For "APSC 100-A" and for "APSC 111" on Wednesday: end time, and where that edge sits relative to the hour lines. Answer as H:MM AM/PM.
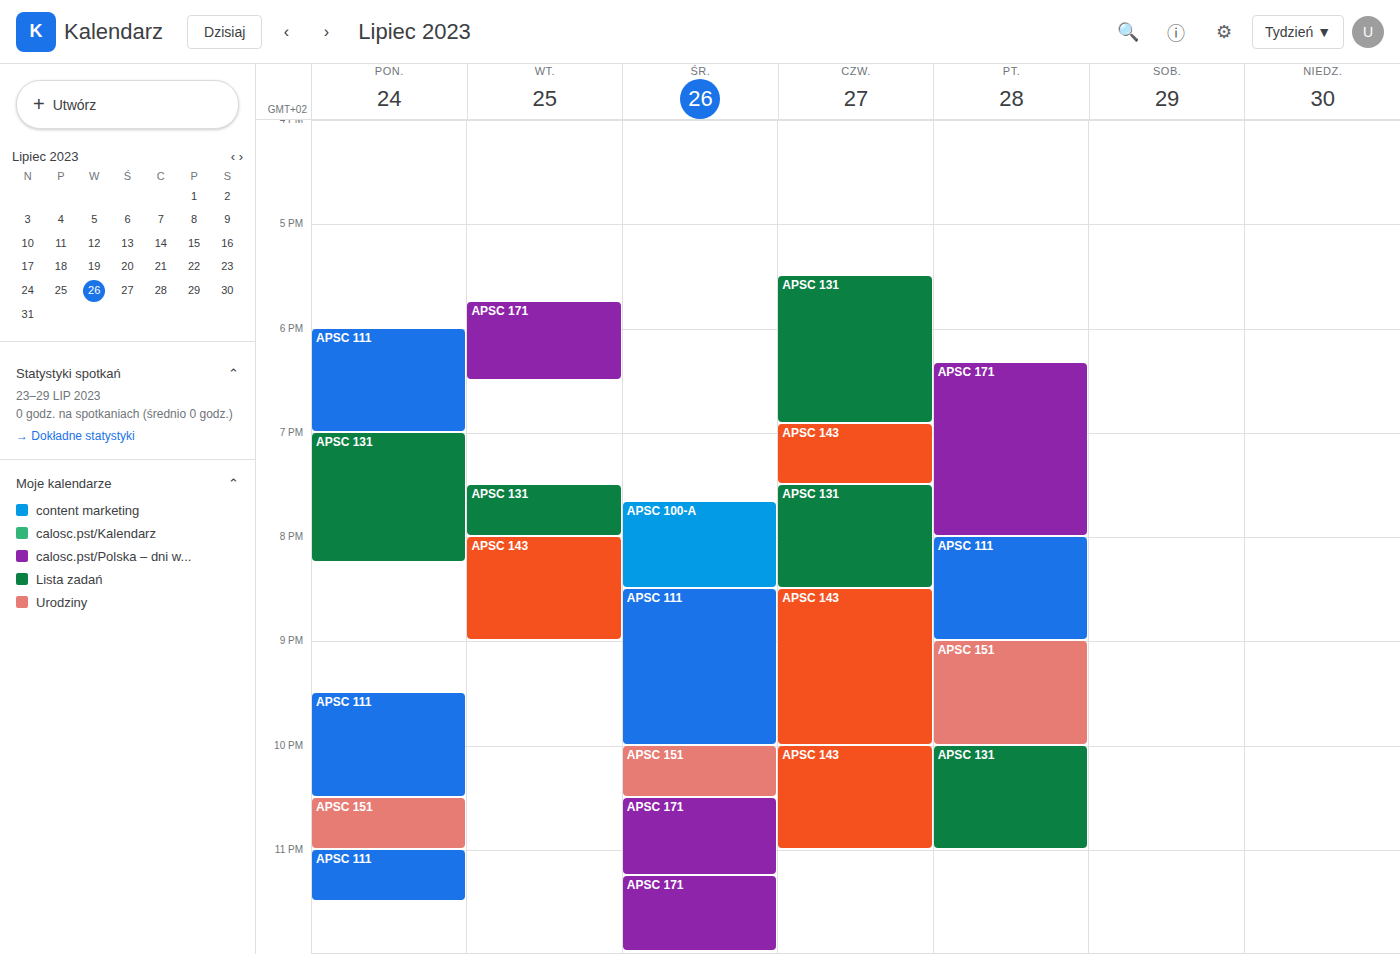
"APSC 100-A": 8:30 PM, halfway between the 8 PM and 9 PM lines. "APSC 111": 10:00 PM, exactly on the 10 PM line.